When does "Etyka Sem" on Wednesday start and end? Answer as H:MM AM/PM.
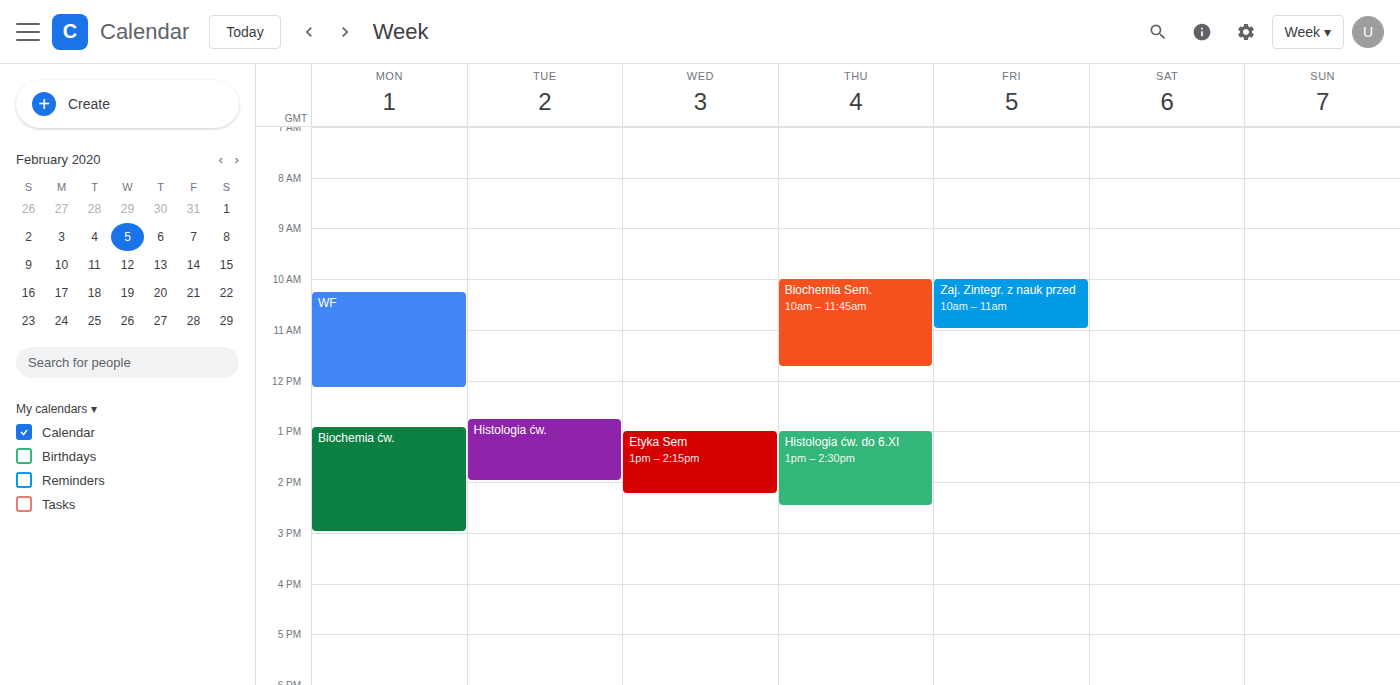
1:00 PM to 2:15 PM